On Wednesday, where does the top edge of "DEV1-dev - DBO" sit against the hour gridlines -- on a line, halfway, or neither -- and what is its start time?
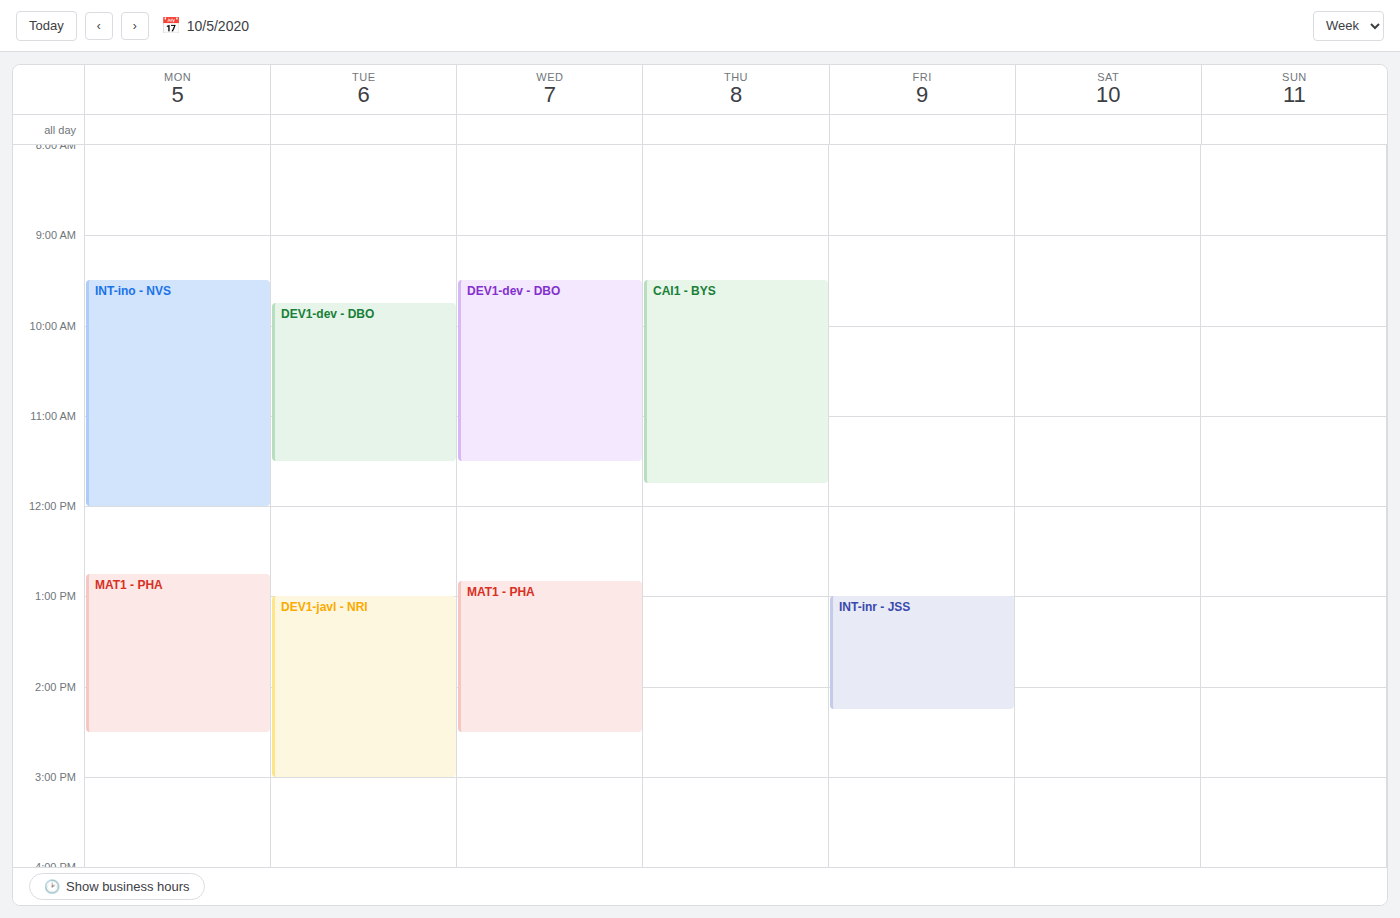
9:30 AM -- halfway between the 9 AM and 10 AM lines.